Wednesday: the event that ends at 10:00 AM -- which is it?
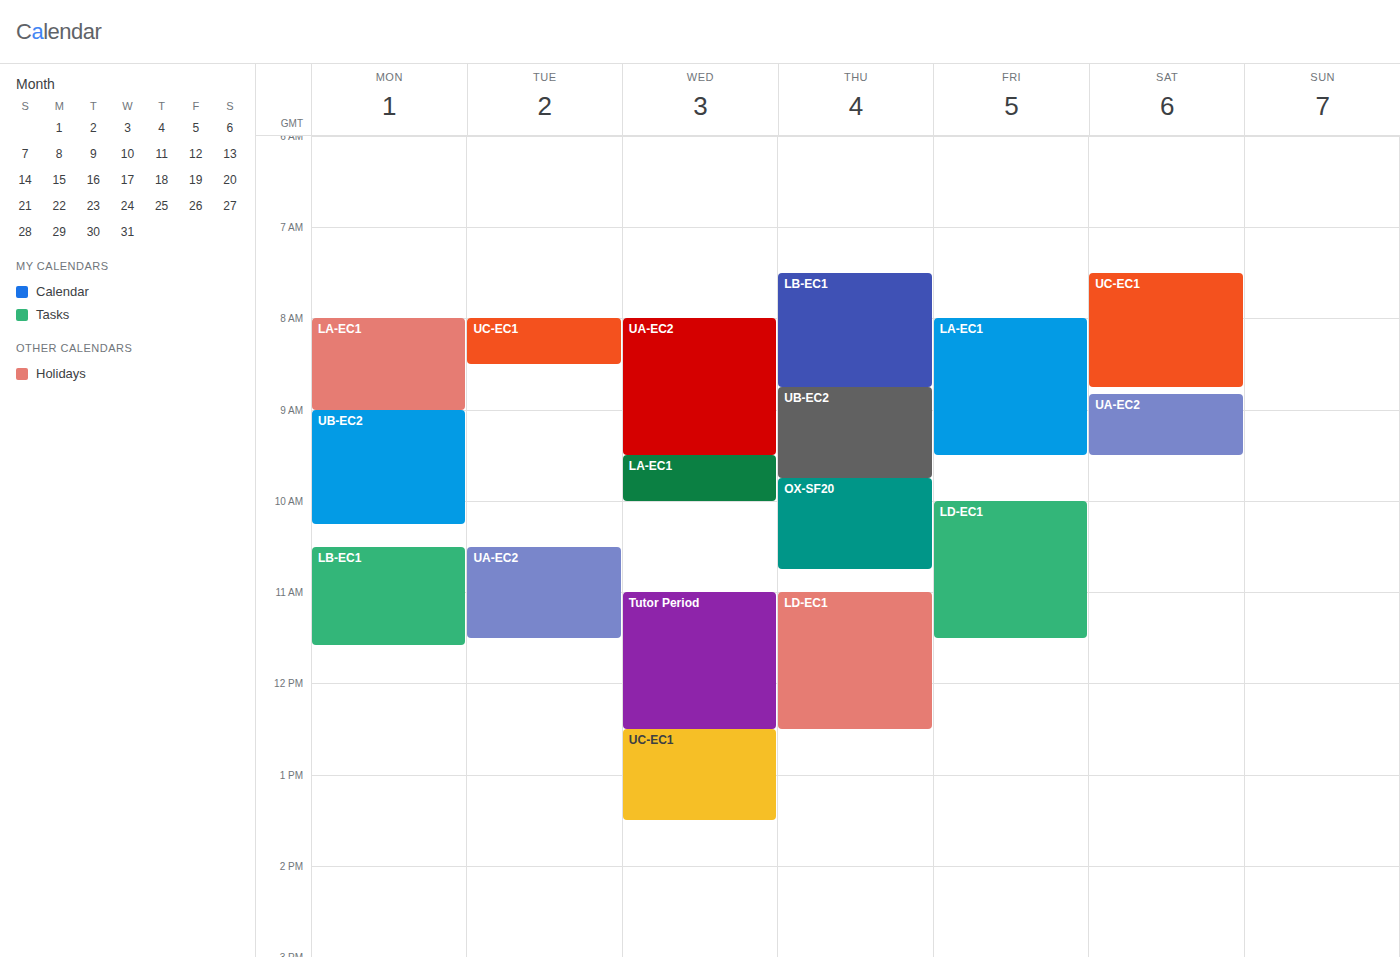
"LA-EC1"